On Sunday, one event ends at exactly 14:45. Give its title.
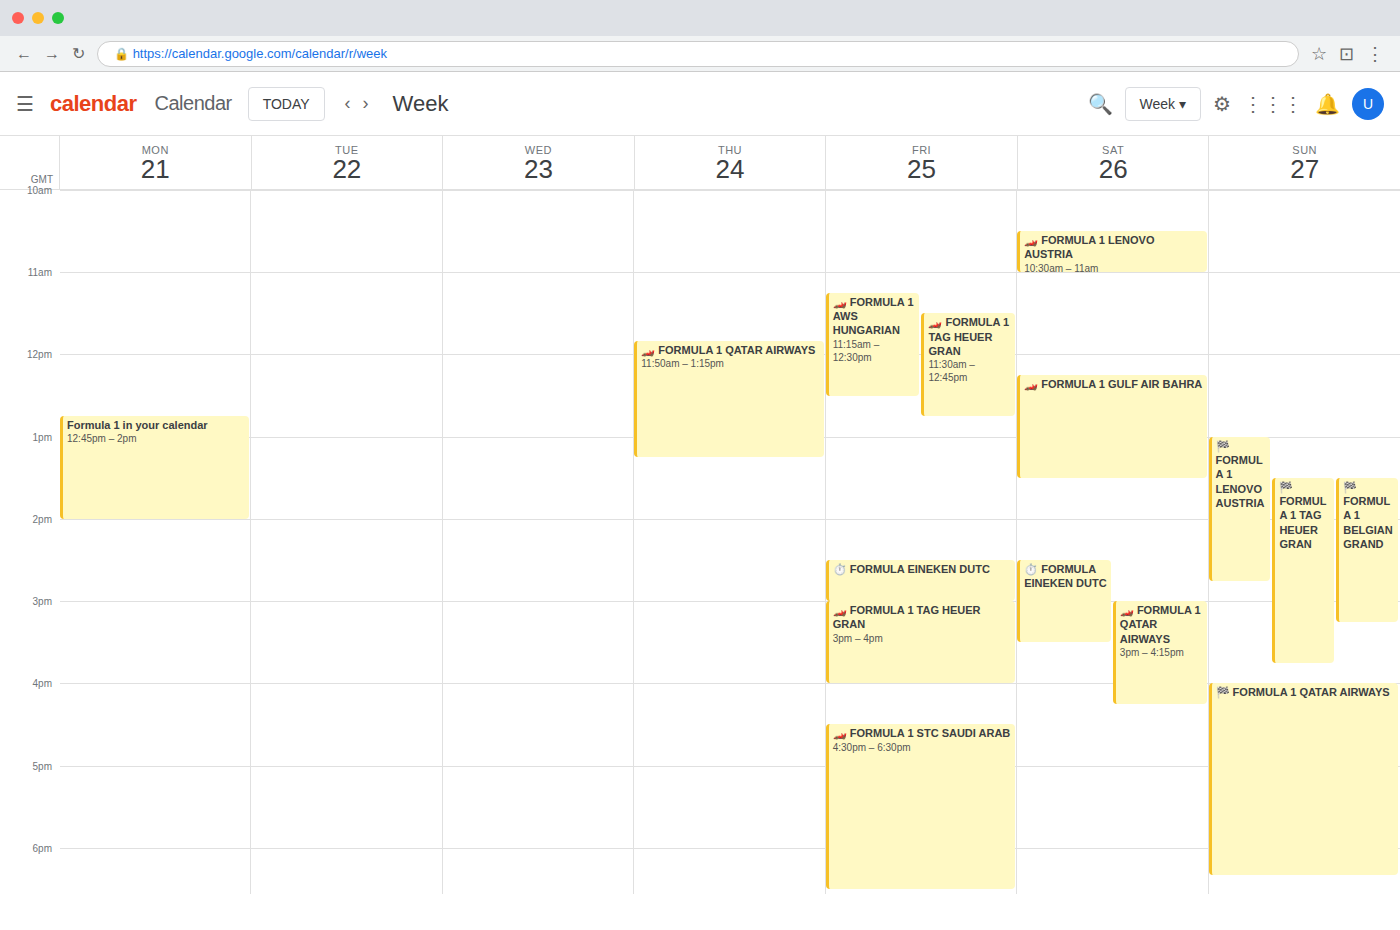
"🏁 FORMULA 1 LENOVO AUSTRIA"